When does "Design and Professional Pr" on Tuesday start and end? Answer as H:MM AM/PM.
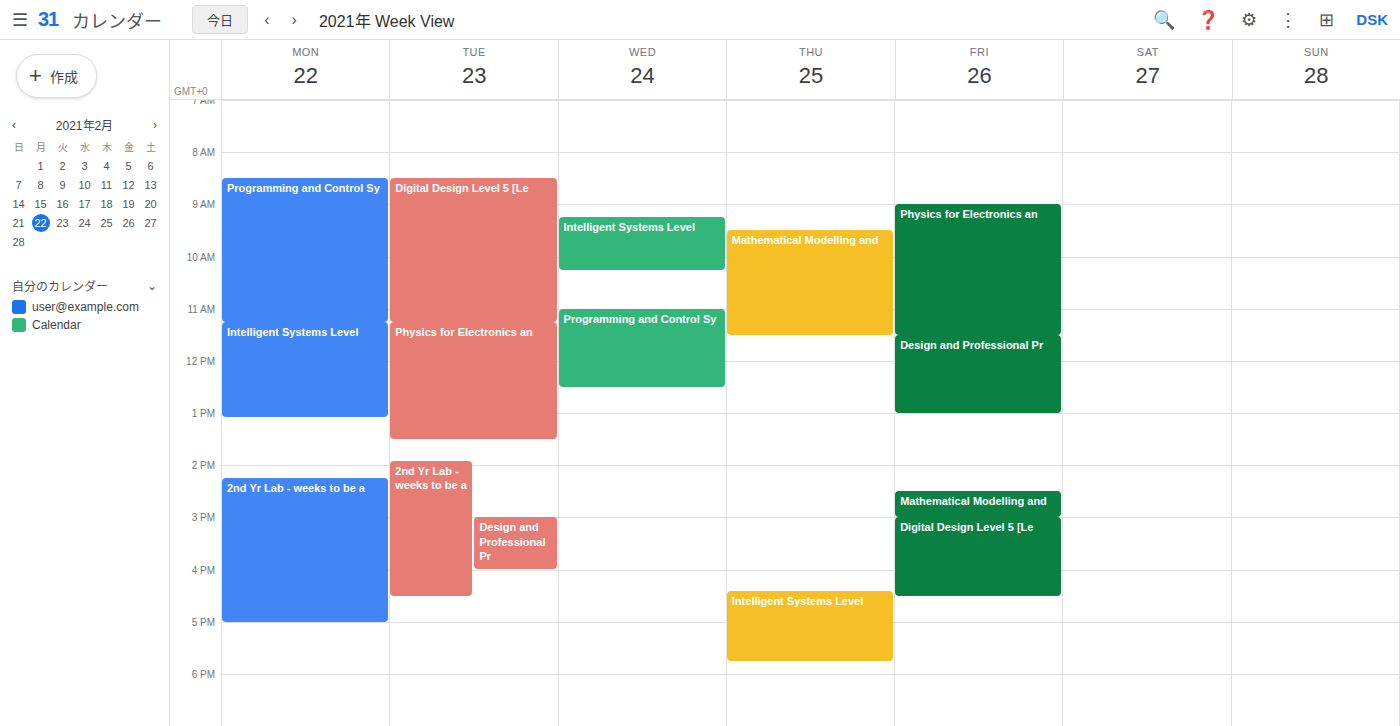
3:00 PM to 4:00 PM